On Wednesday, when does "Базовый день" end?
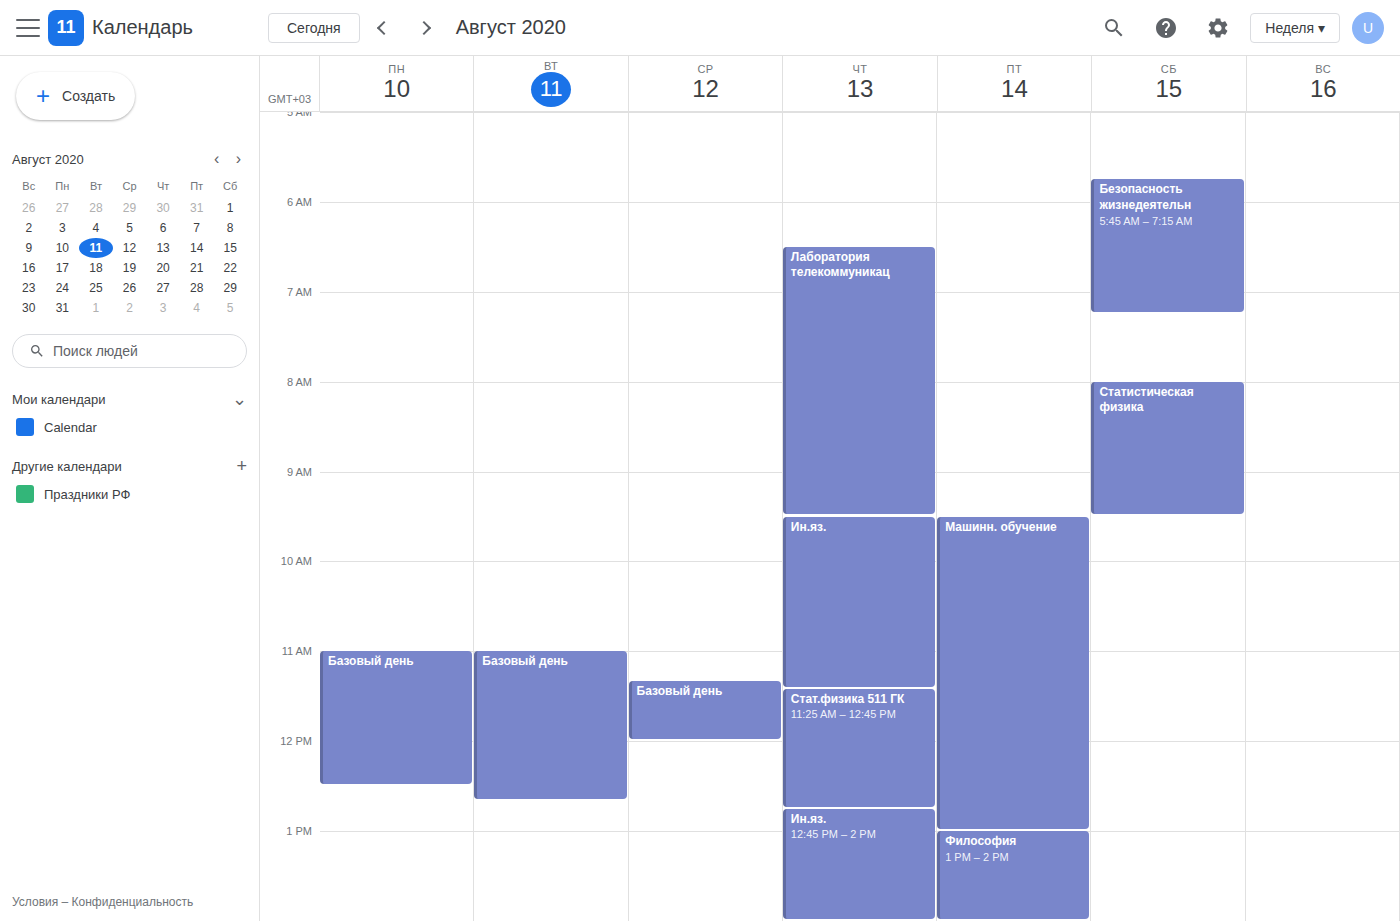
12:00 PM